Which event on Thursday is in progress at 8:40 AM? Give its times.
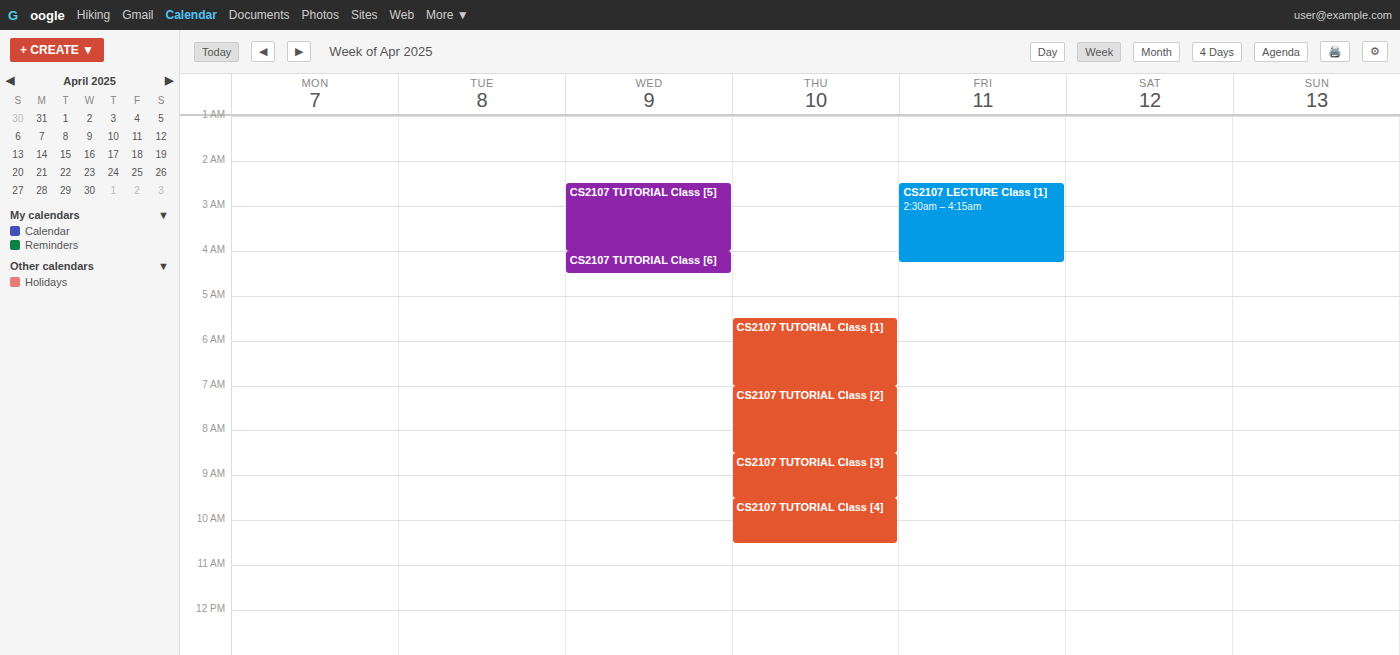
"CS2107 TUTORIAL Class [3]", 8:30 AM to 9:30 AM